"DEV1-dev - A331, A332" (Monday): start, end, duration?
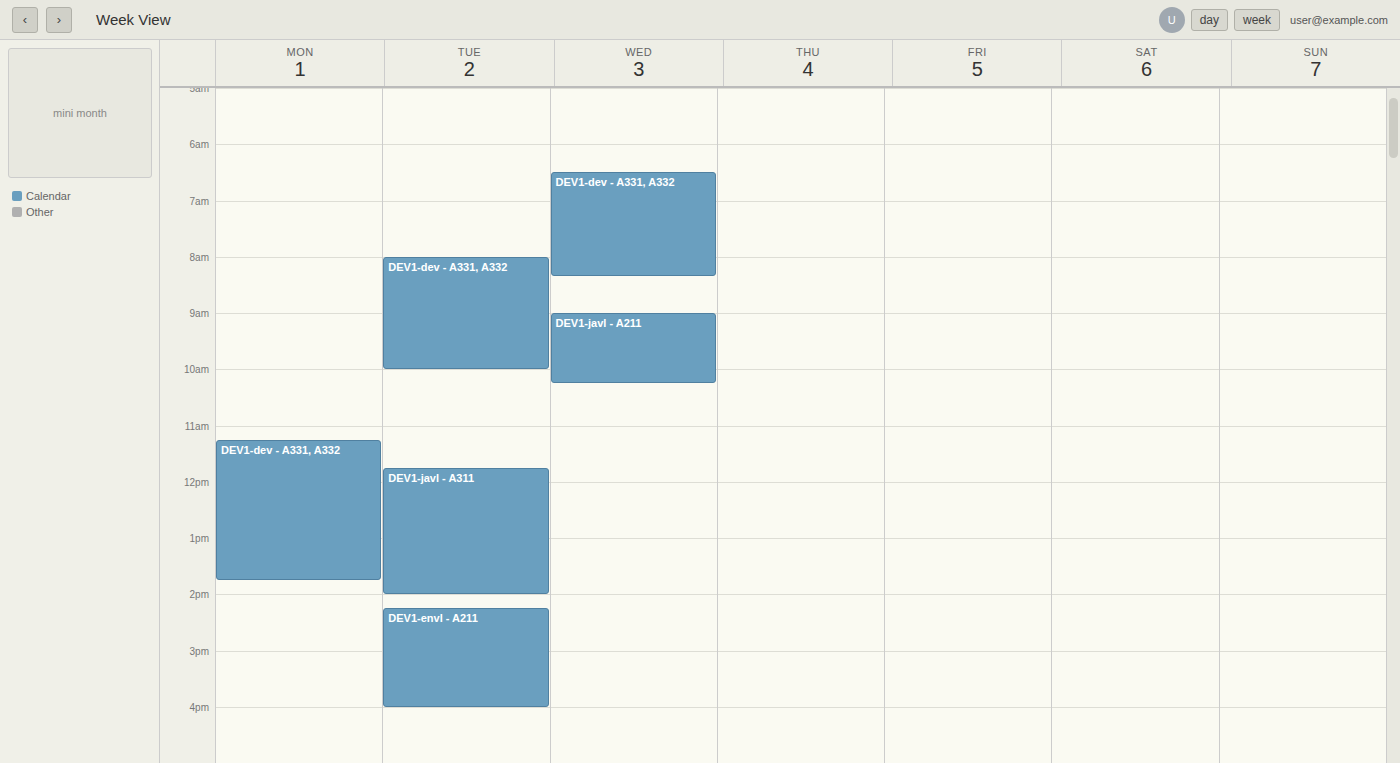
11:15 AM to 1:45 PM, 2 hours 30 minutes